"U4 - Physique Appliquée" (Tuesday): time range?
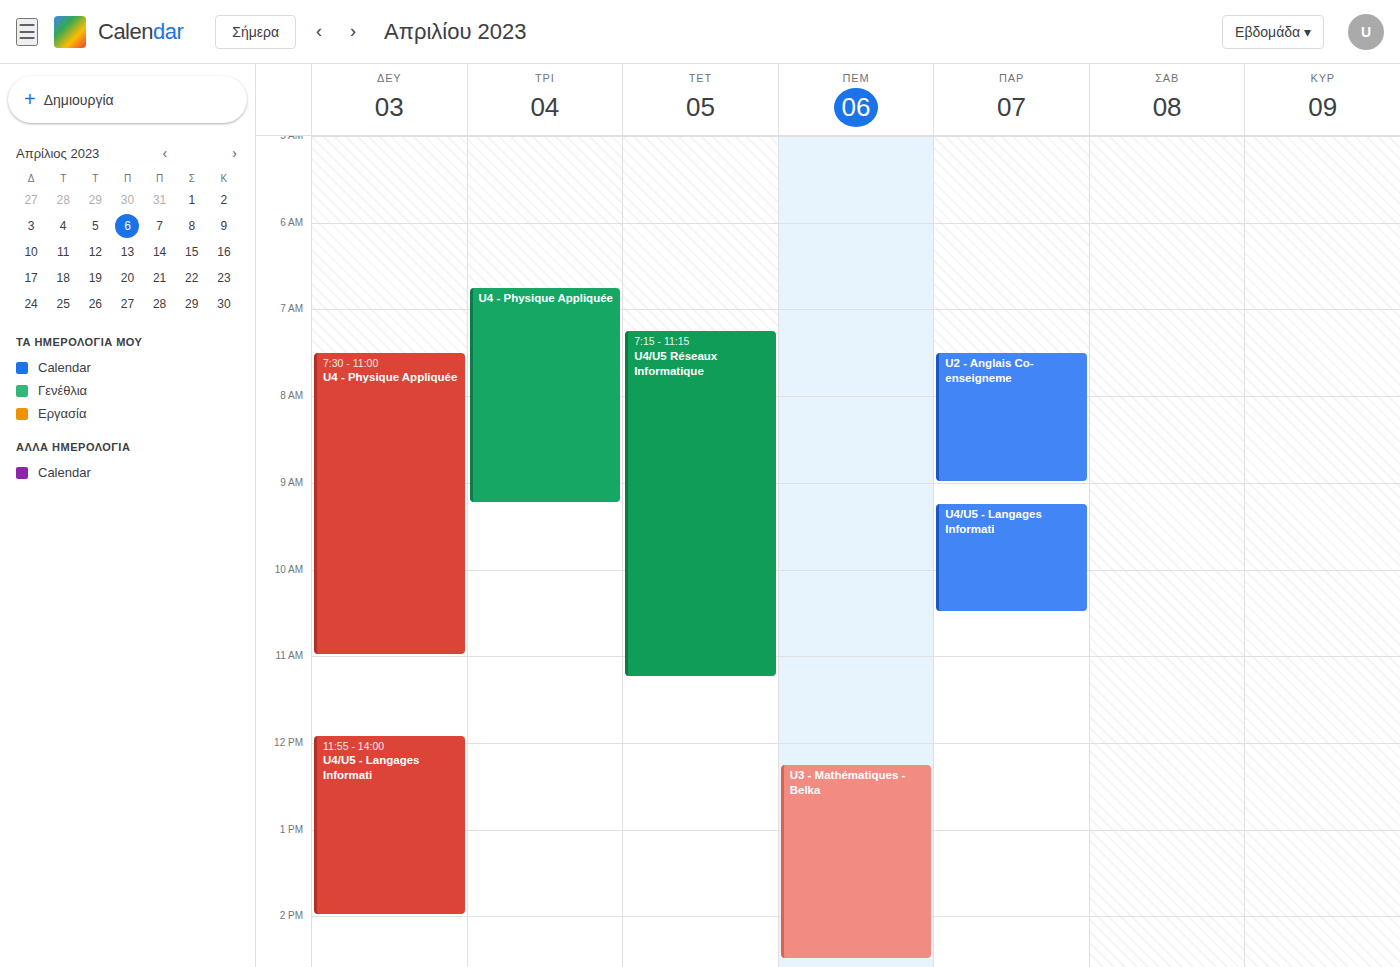
6:45 AM to 9:15 AM